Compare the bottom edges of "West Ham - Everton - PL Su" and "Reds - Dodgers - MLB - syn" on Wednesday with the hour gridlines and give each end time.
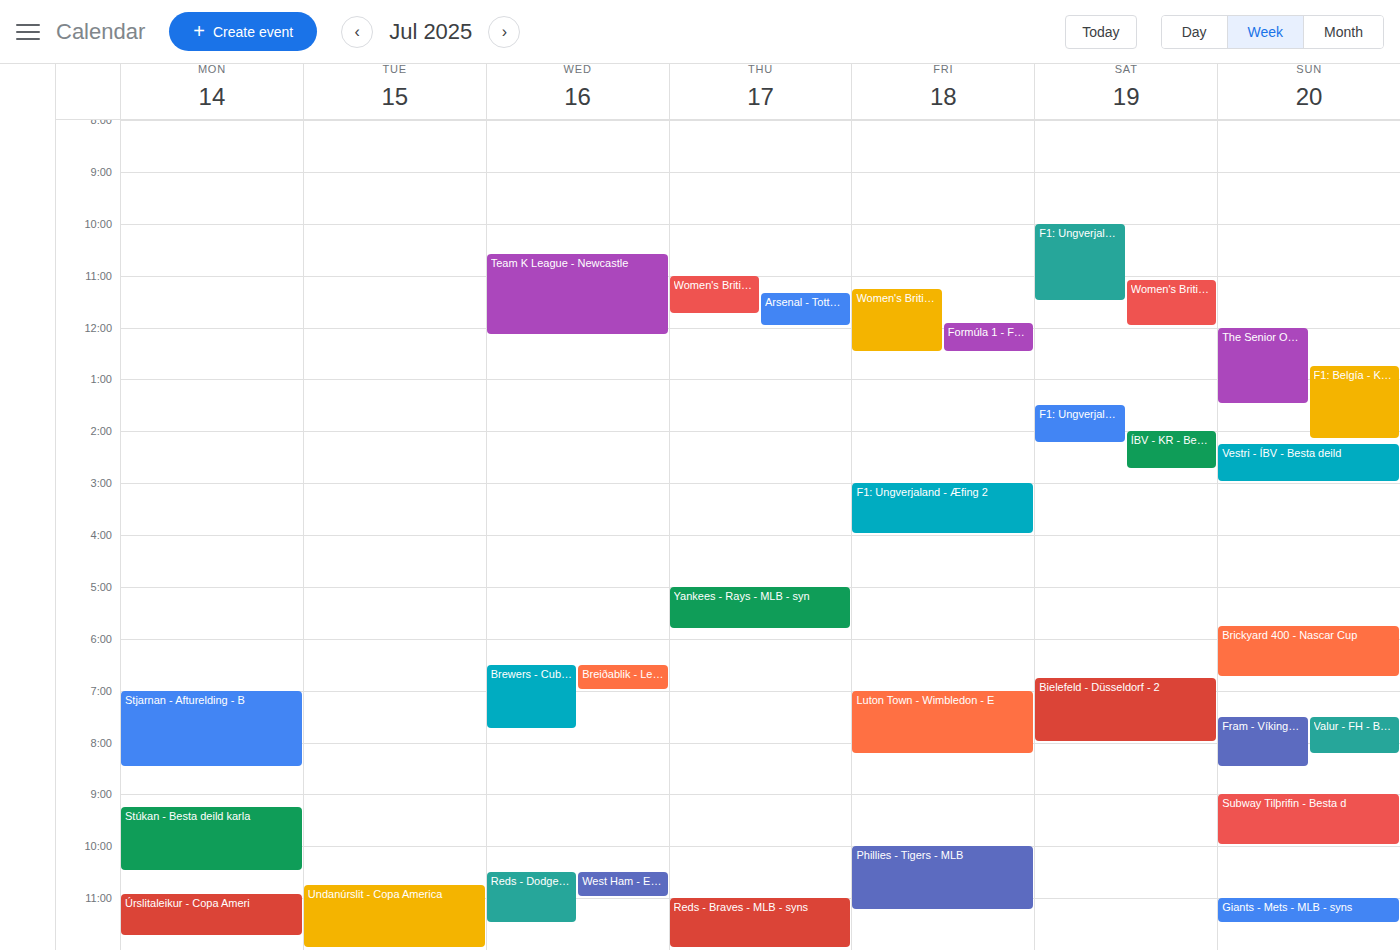
"West Ham - Everton - PL Su": 23:00, exactly on the 23:00 line. "Reds - Dodgers - MLB - syn": 23:30, halfway between the 23:00 and 24:00 lines.